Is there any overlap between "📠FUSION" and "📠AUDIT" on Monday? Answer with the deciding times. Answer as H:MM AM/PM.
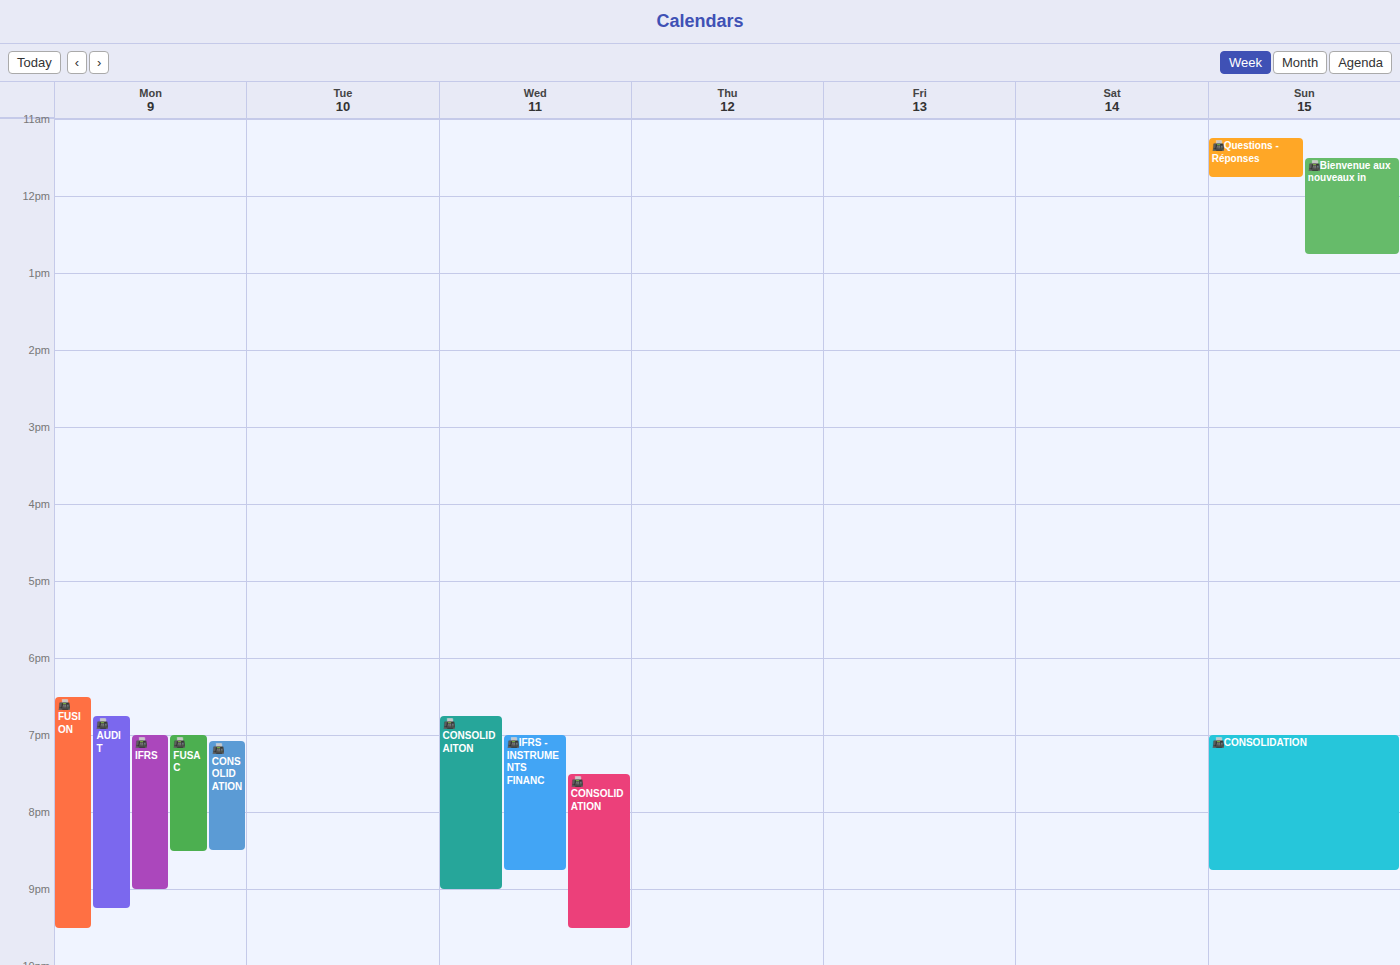
"📠AUDIT" runs 6:45 PM to 9:15 PM, inside "📠FUSION" -- they overlap.